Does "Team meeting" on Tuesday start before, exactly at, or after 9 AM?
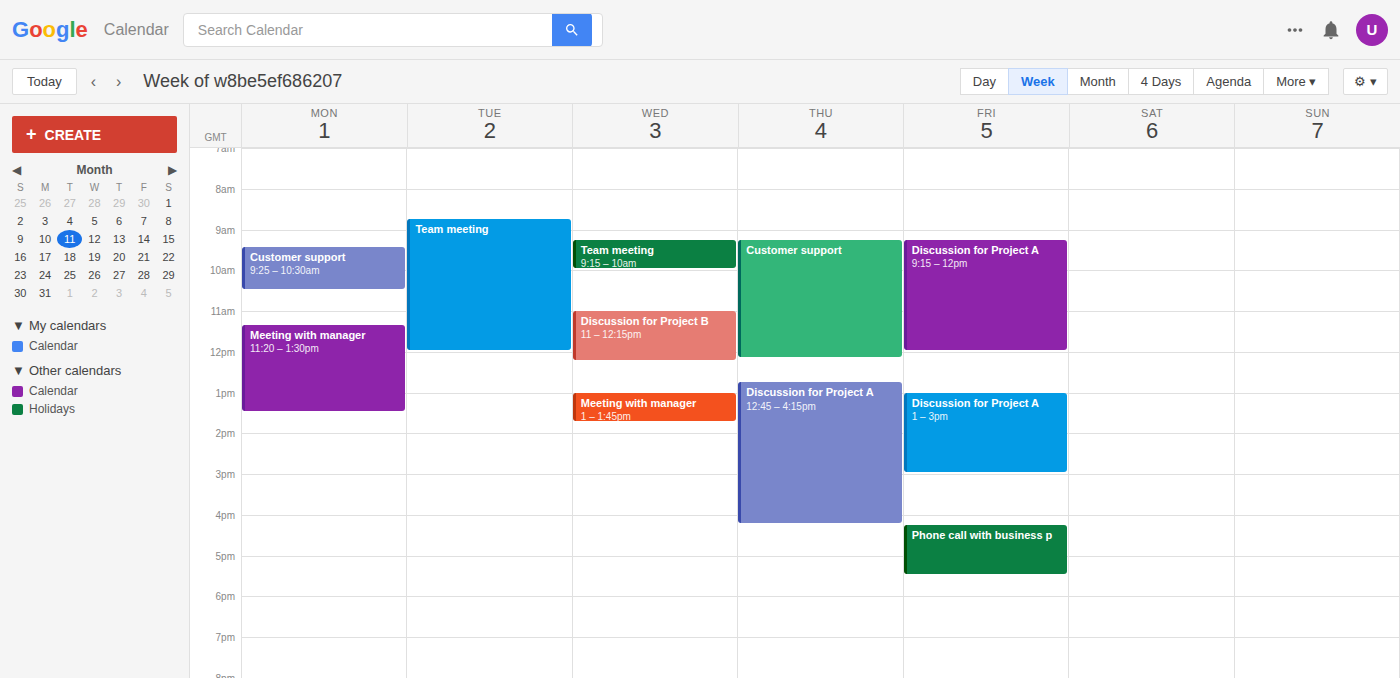
8:45 AM -- before 9 AM, 15 minutes above the 9 AM line.